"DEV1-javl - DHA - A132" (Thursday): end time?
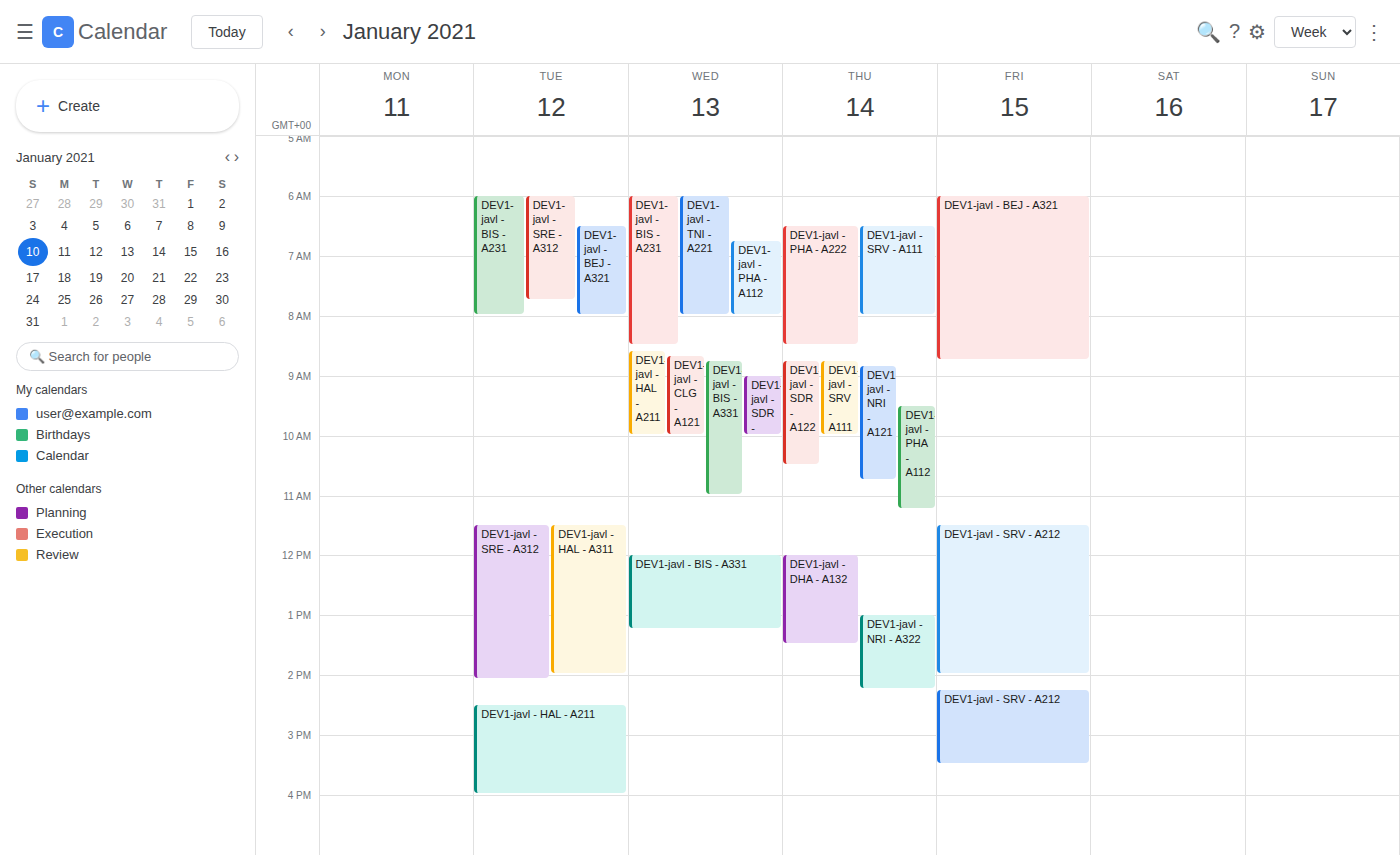
1:30 PM